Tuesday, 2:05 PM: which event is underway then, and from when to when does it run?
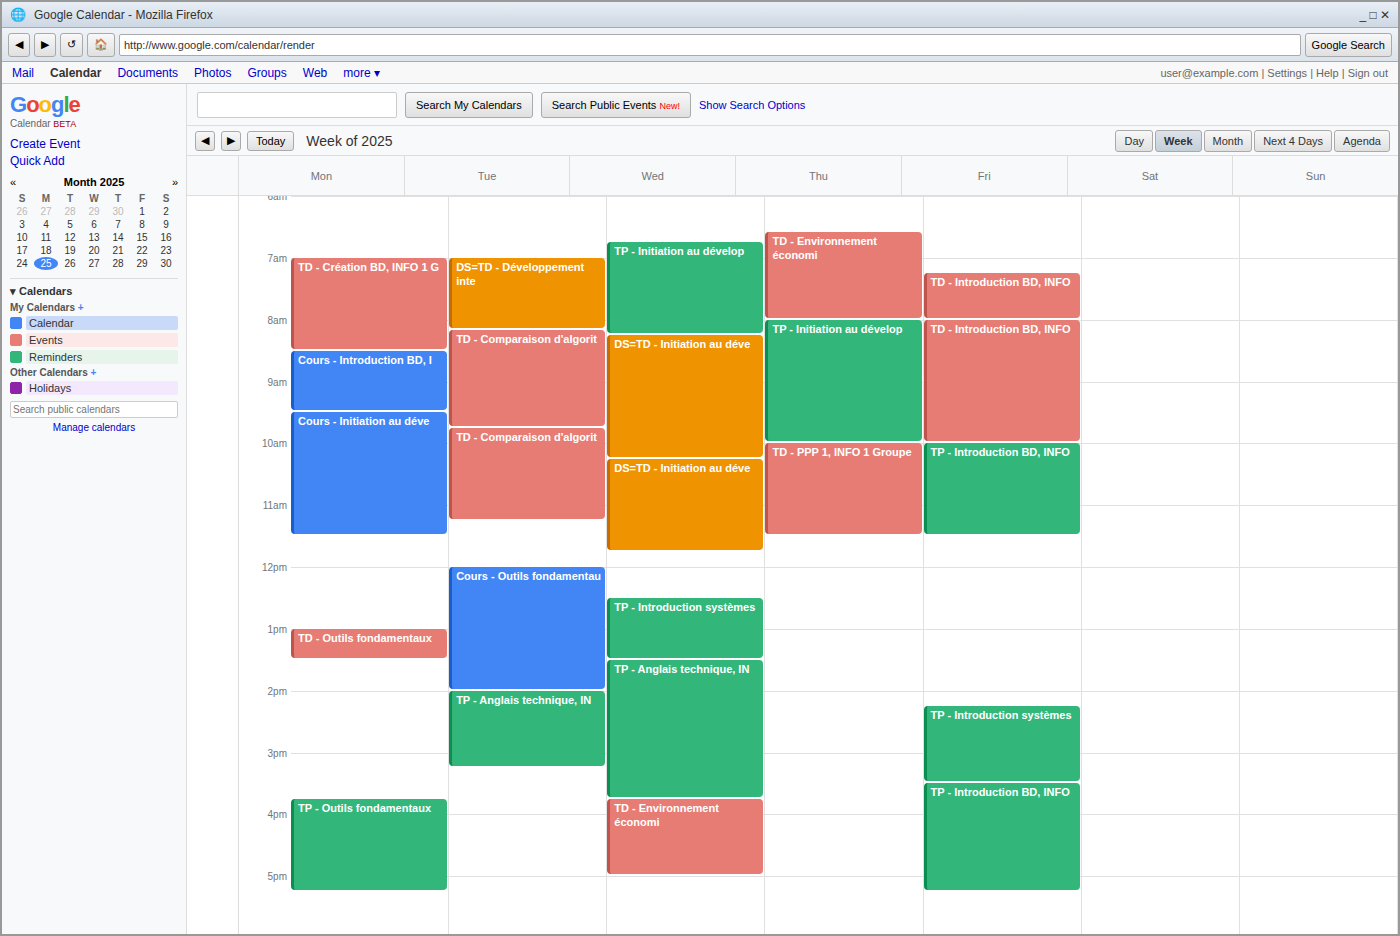
"TP - Anglais technique, IN", 2:00 PM to 3:15 PM